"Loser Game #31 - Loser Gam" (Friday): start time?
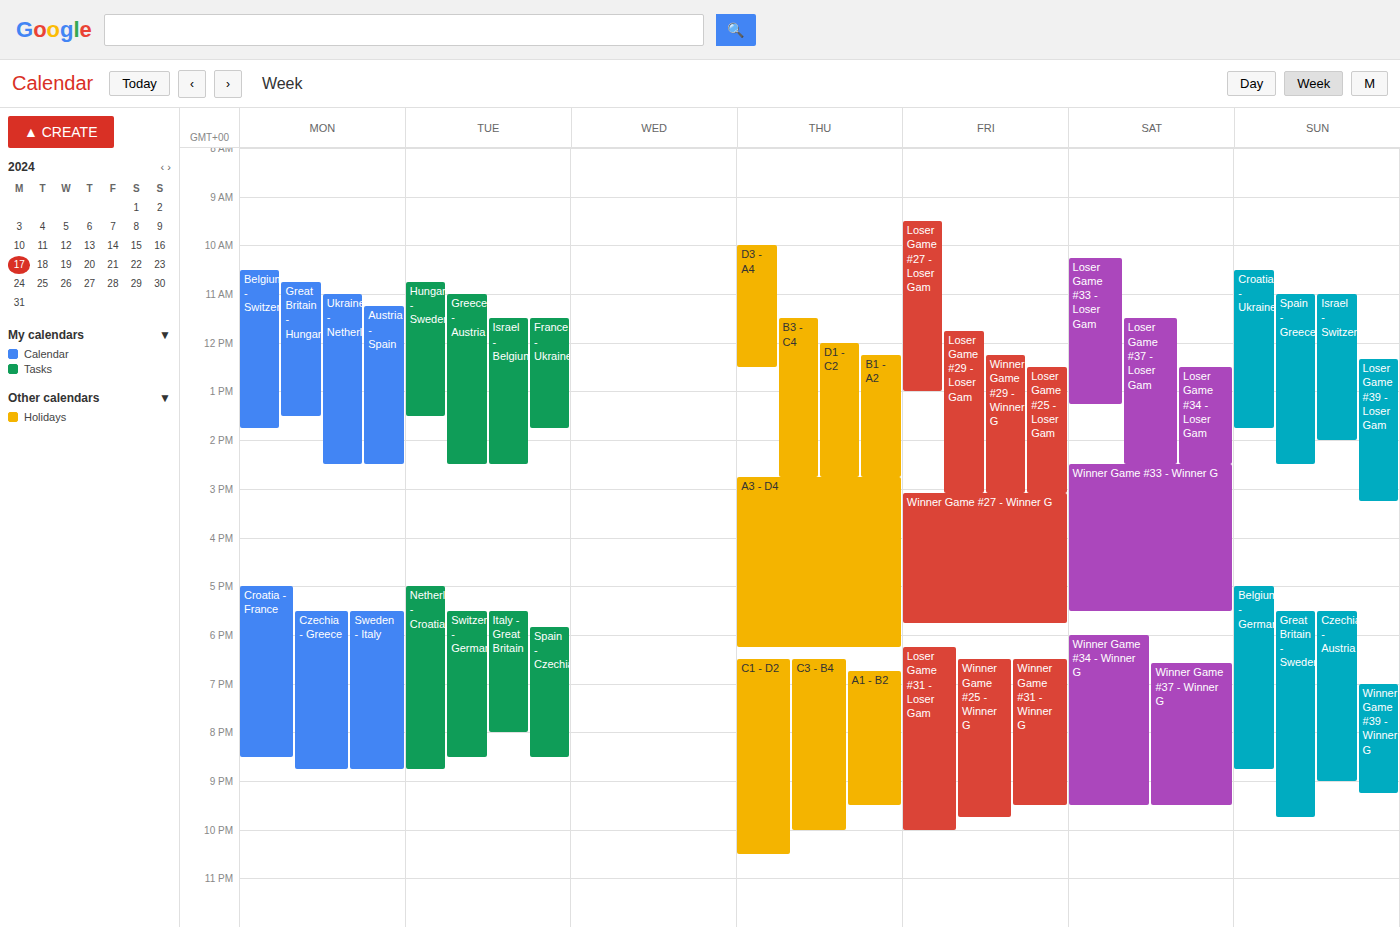
6:15 PM